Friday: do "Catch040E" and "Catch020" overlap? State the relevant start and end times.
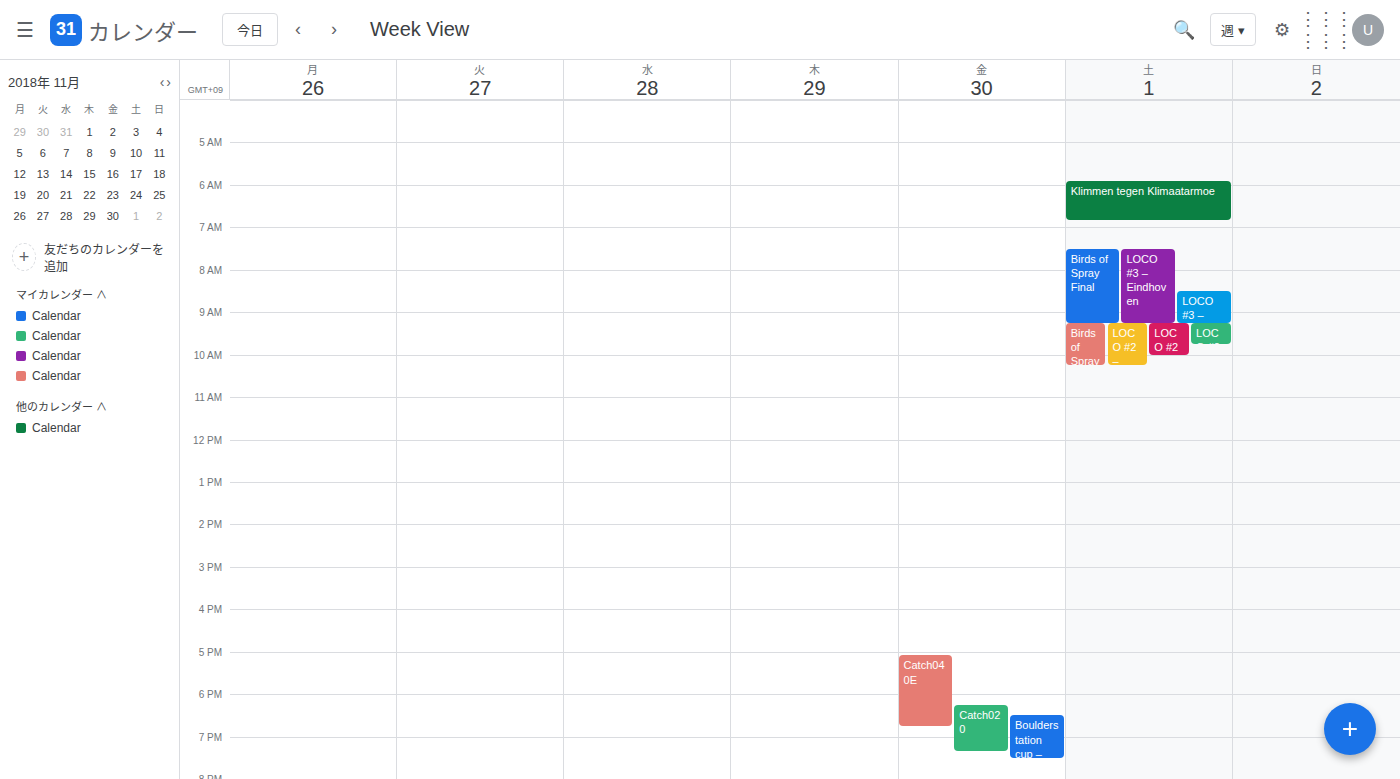
"Catch020" starts at 6:15 PM, before "Catch040E" ends at 6:45 PM -- they overlap.